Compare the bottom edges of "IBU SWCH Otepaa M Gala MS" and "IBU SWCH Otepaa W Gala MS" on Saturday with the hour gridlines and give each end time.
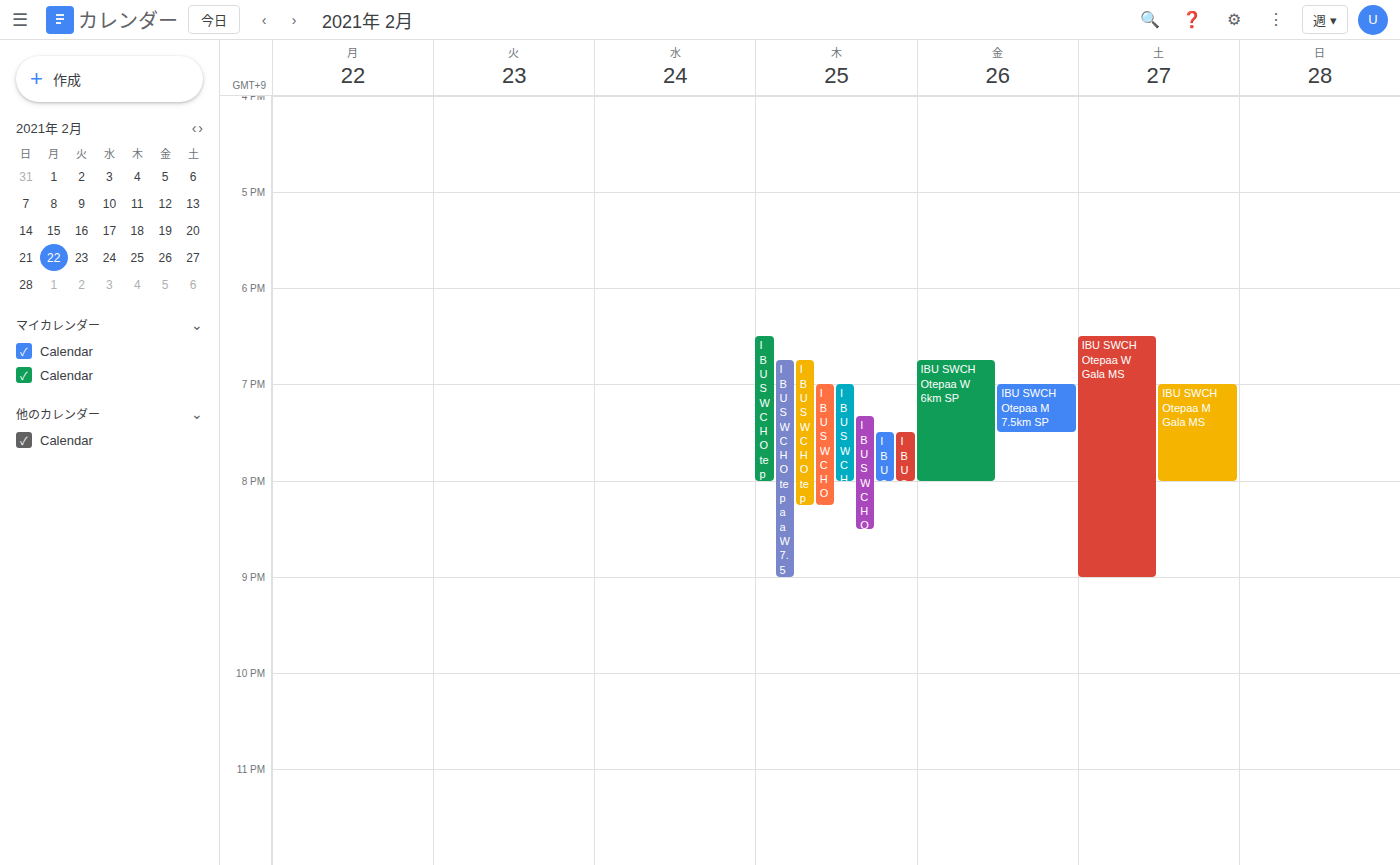
"IBU SWCH Otepaa M Gala MS": 8:00 PM, exactly on the 8 PM line. "IBU SWCH Otepaa W Gala MS": 9:00 PM, exactly on the 9 PM line.